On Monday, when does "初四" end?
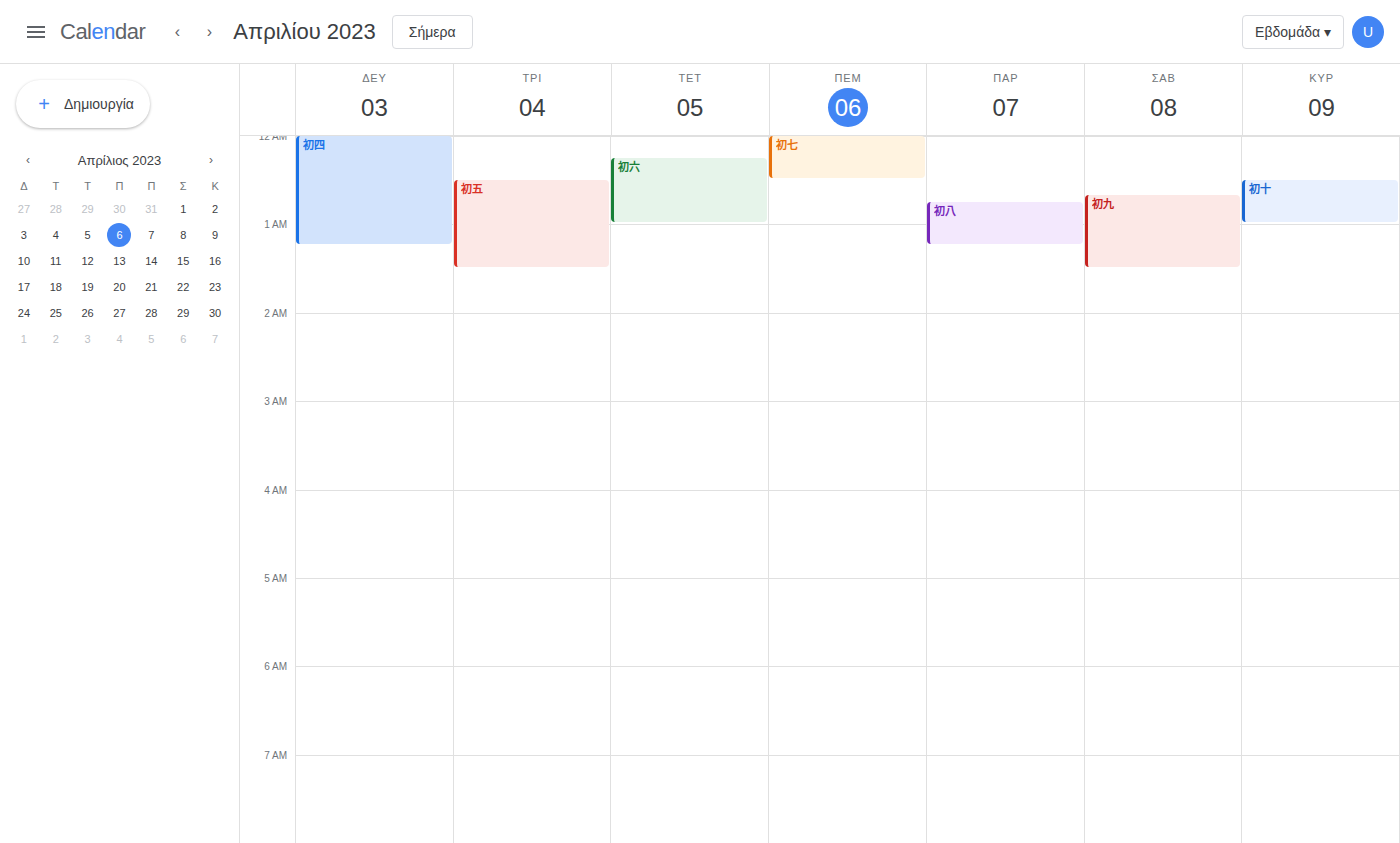
1:15 AM